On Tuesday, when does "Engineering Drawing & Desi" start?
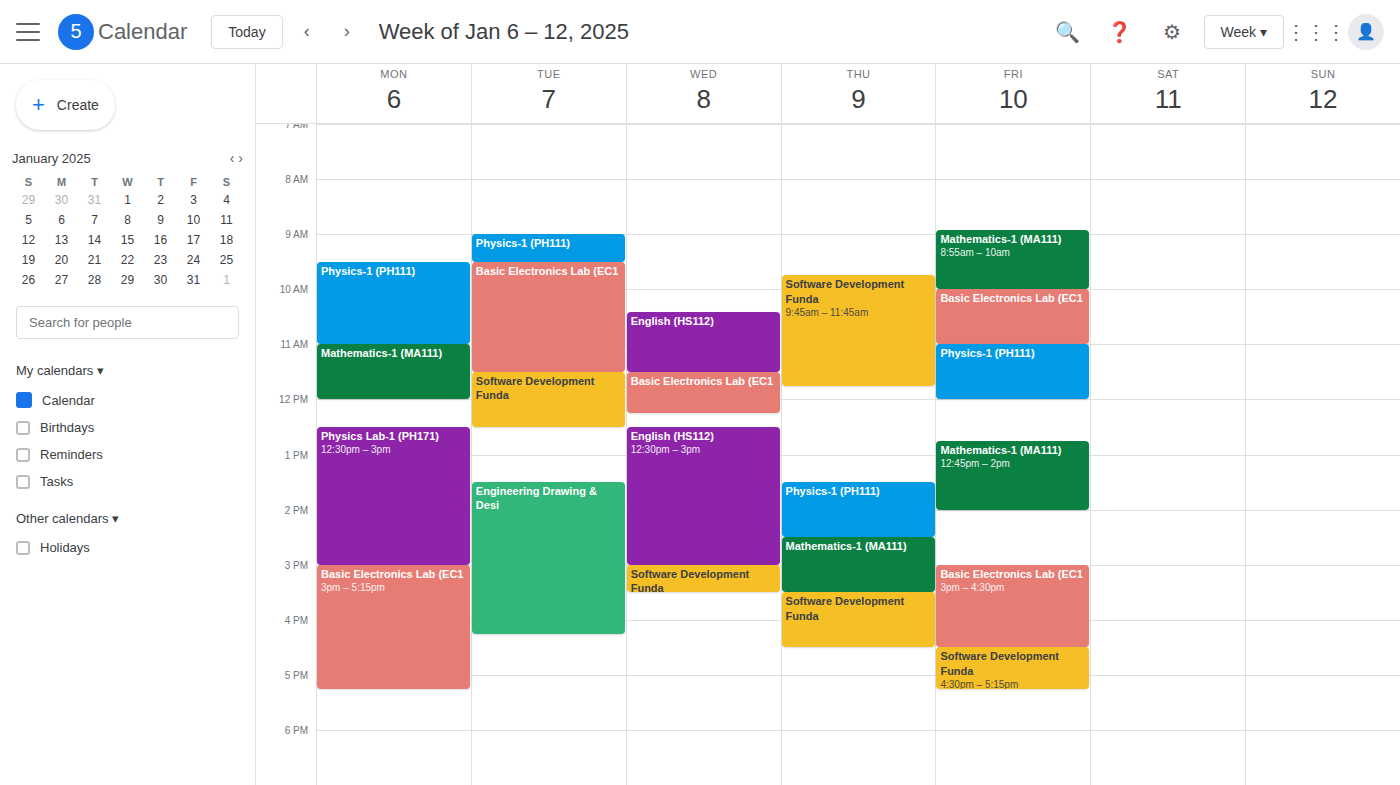
13:30